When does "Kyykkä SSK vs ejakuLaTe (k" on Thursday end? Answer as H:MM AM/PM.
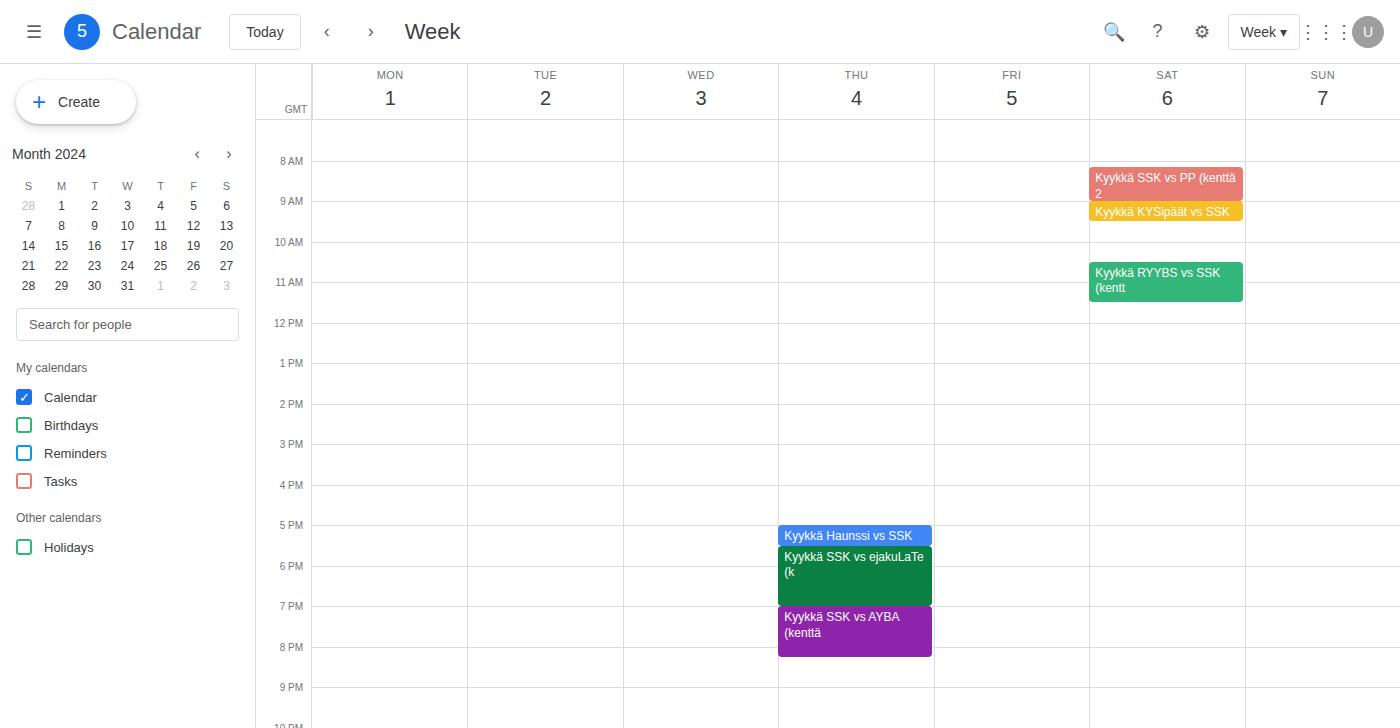
7:00 PM